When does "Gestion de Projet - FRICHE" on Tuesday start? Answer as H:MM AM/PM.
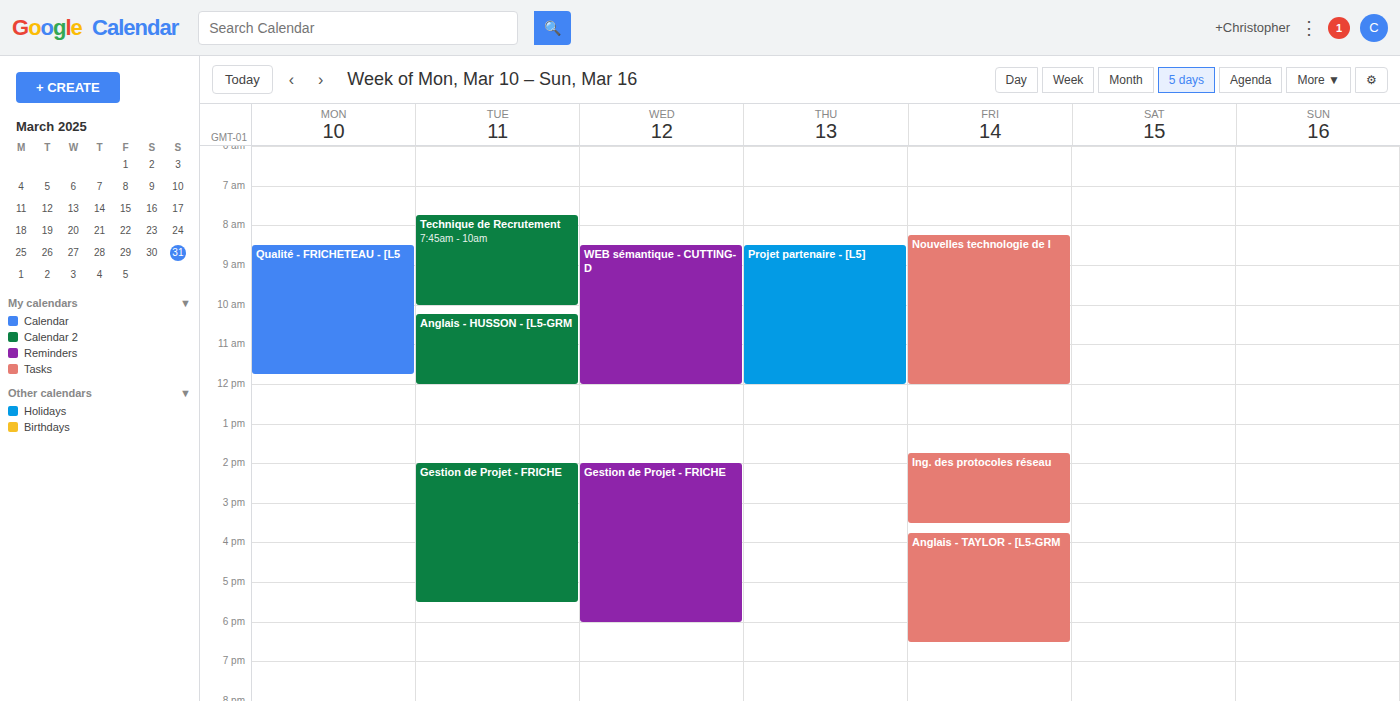
2:00 PM